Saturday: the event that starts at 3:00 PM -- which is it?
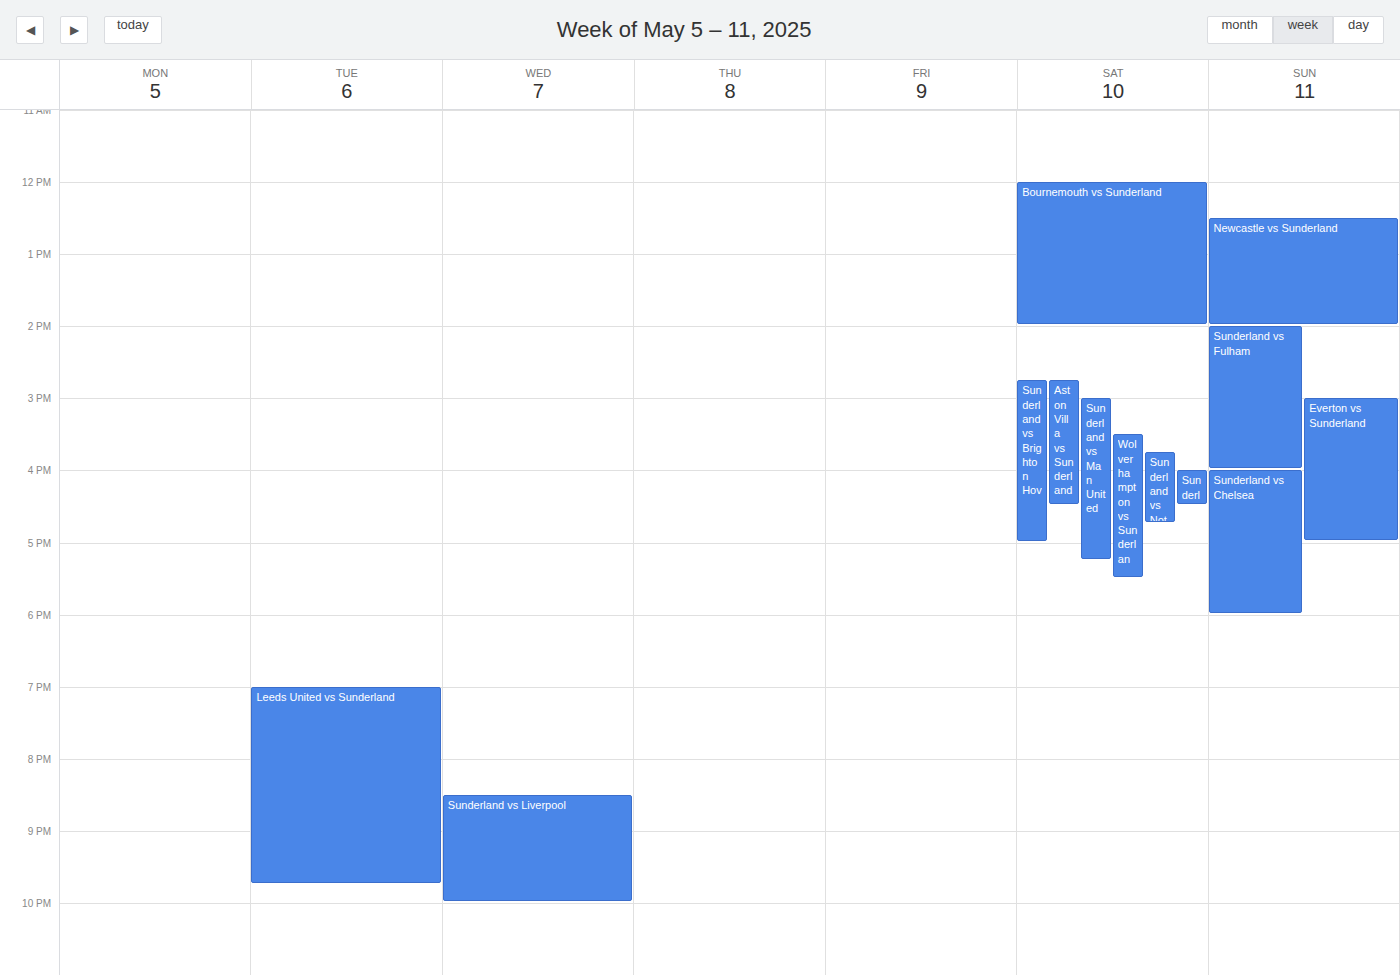
"Sunderland vs Man United"